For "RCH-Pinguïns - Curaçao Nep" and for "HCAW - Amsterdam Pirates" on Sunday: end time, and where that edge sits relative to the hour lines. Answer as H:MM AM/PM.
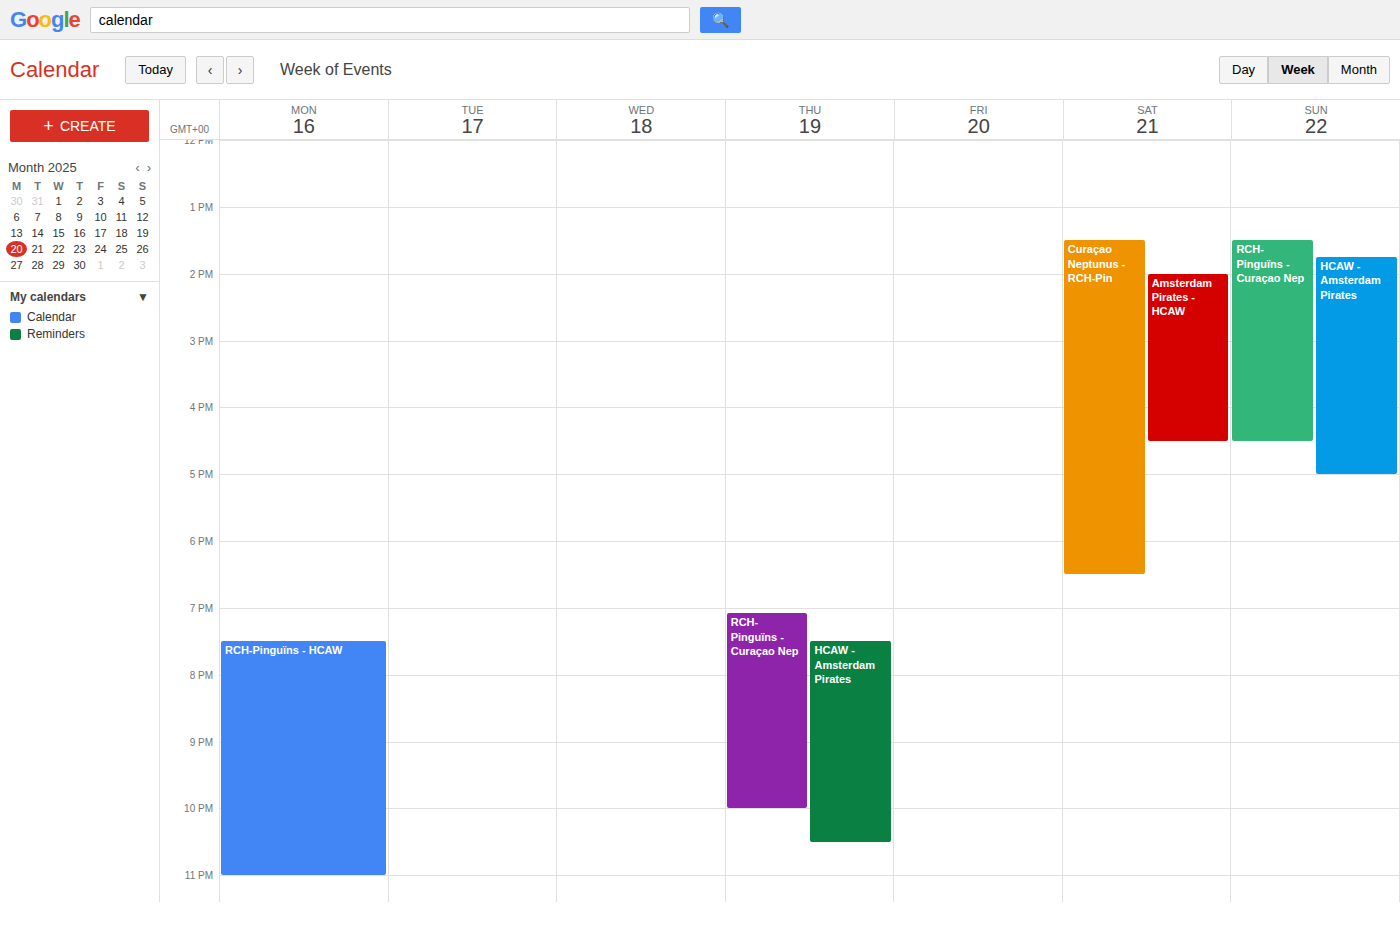
"RCH-Pinguïns - Curaçao Nep": 4:30 PM, halfway between the 4 PM and 5 PM lines. "HCAW - Amsterdam Pirates": 5:00 PM, exactly on the 5 PM line.